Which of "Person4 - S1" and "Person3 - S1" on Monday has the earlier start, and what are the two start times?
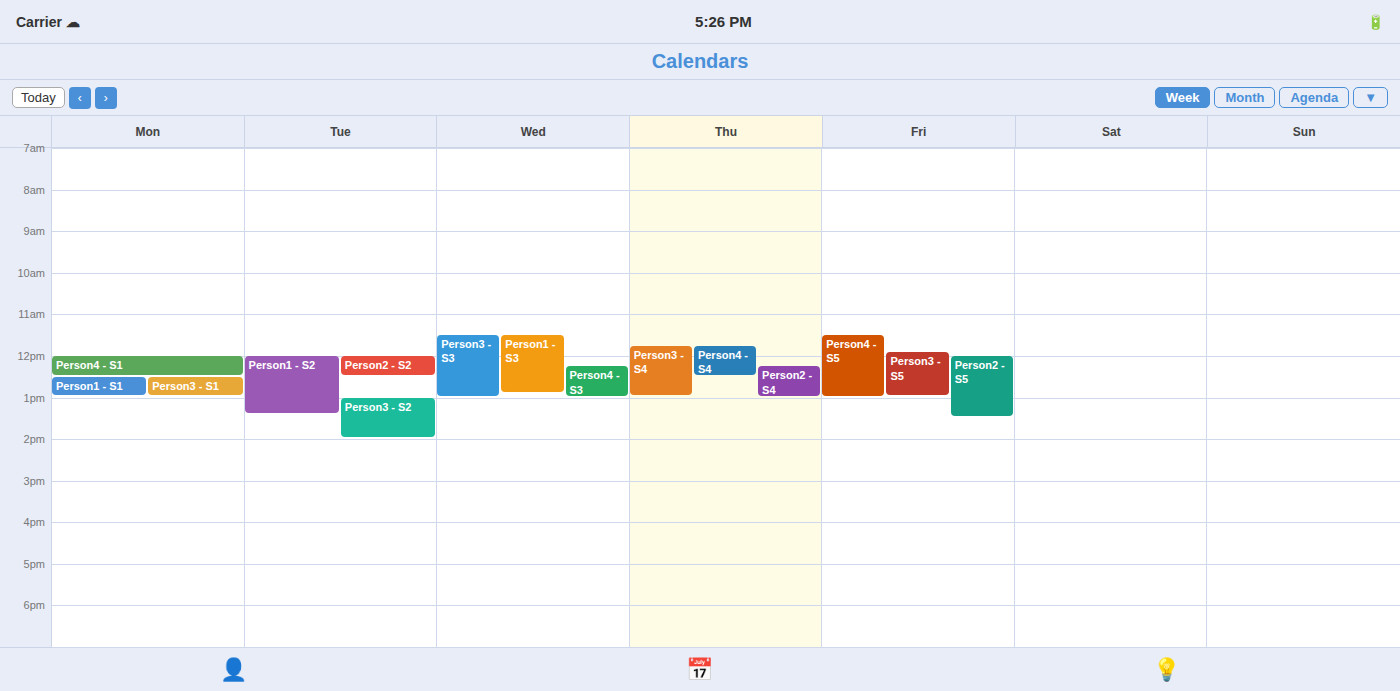
"Person4 - S1" 12:00 PM; "Person3 - S1" 12:30 PM.